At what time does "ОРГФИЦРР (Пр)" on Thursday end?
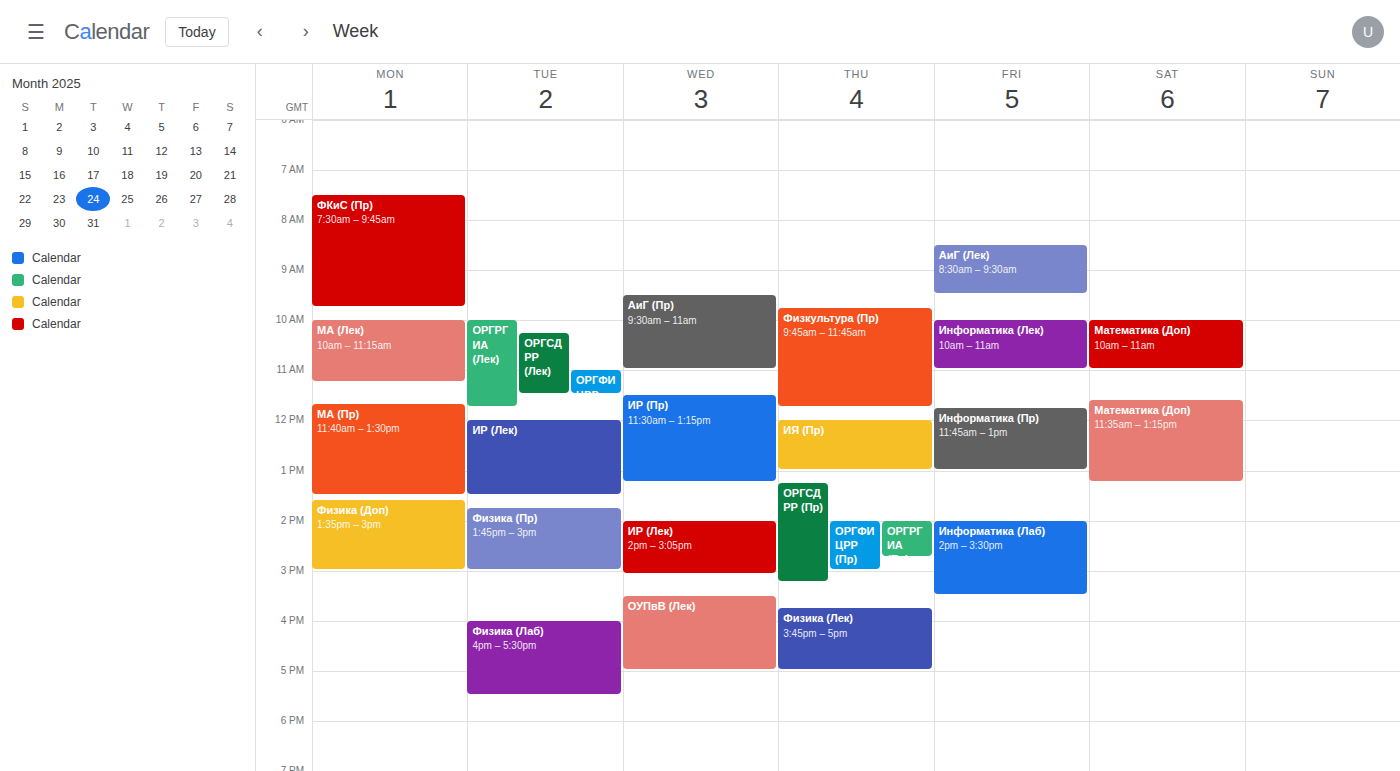
3:00 PM